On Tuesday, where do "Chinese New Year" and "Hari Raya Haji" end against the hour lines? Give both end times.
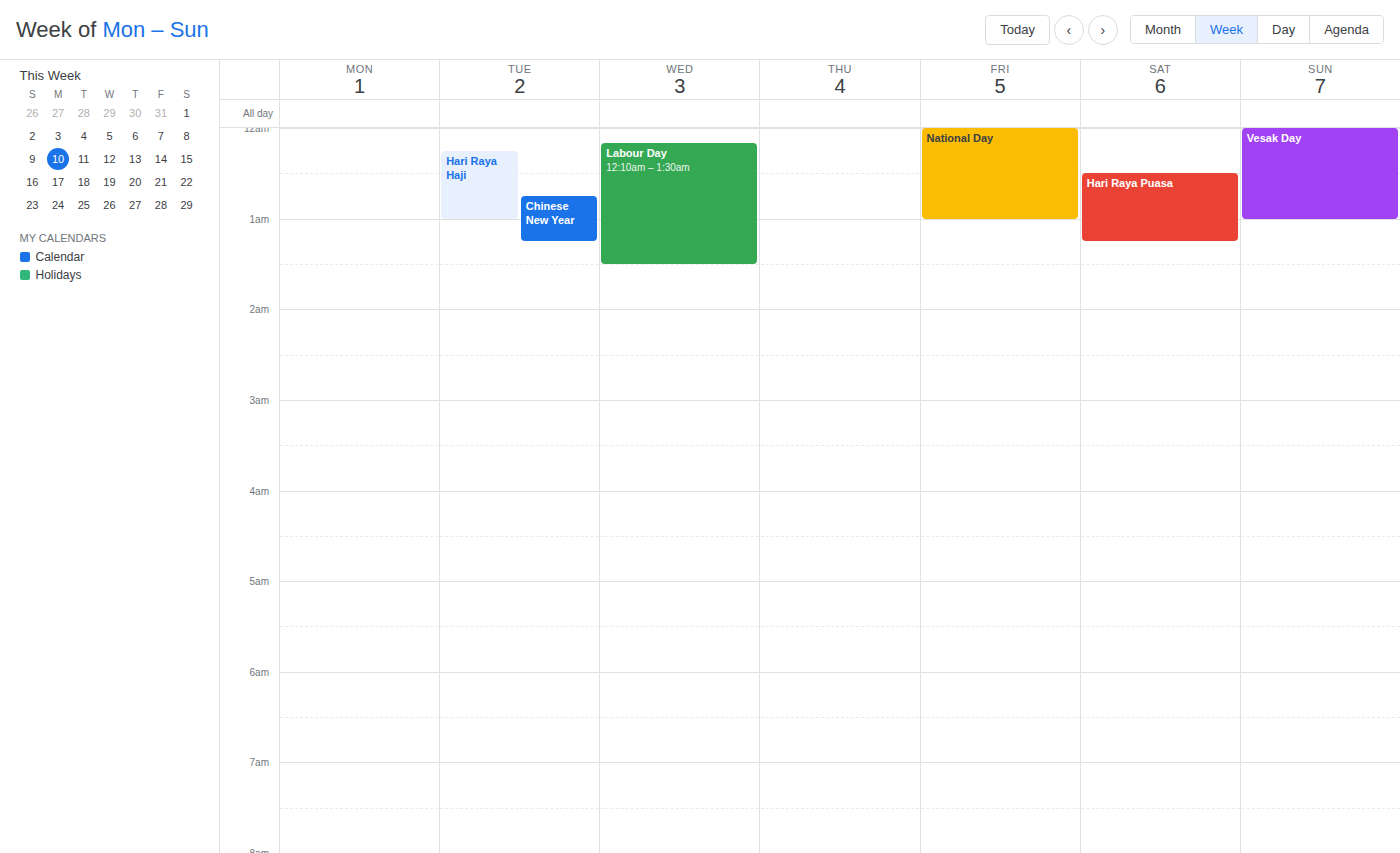
"Chinese New Year": 01:15, neither: a quarter of the way from the 01:00 line to the 02:00 line. "Hari Raya Haji": 01:00, exactly on the 01:00 line.